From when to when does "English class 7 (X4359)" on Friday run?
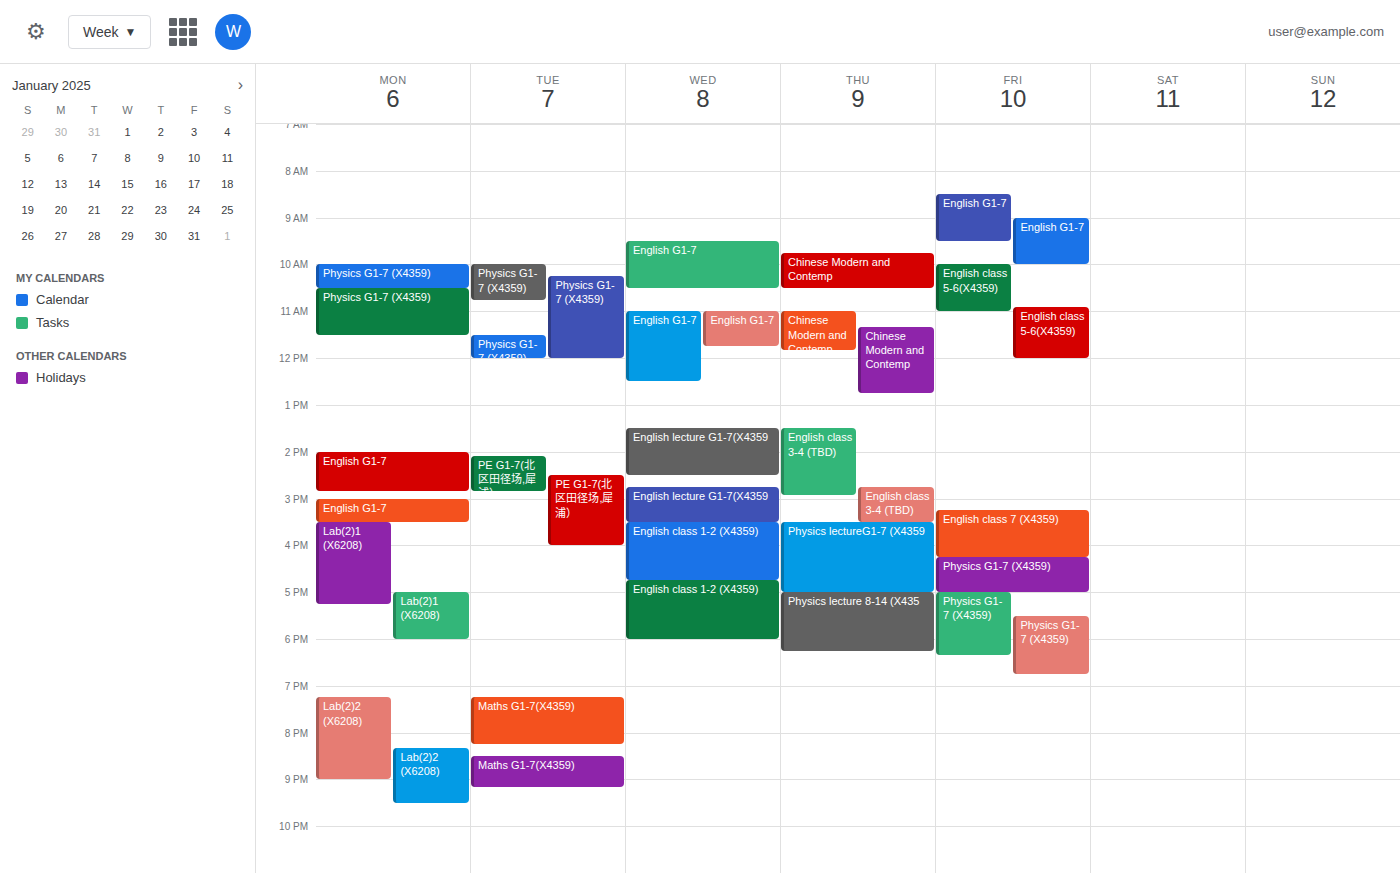
3:15 PM to 4:15 PM